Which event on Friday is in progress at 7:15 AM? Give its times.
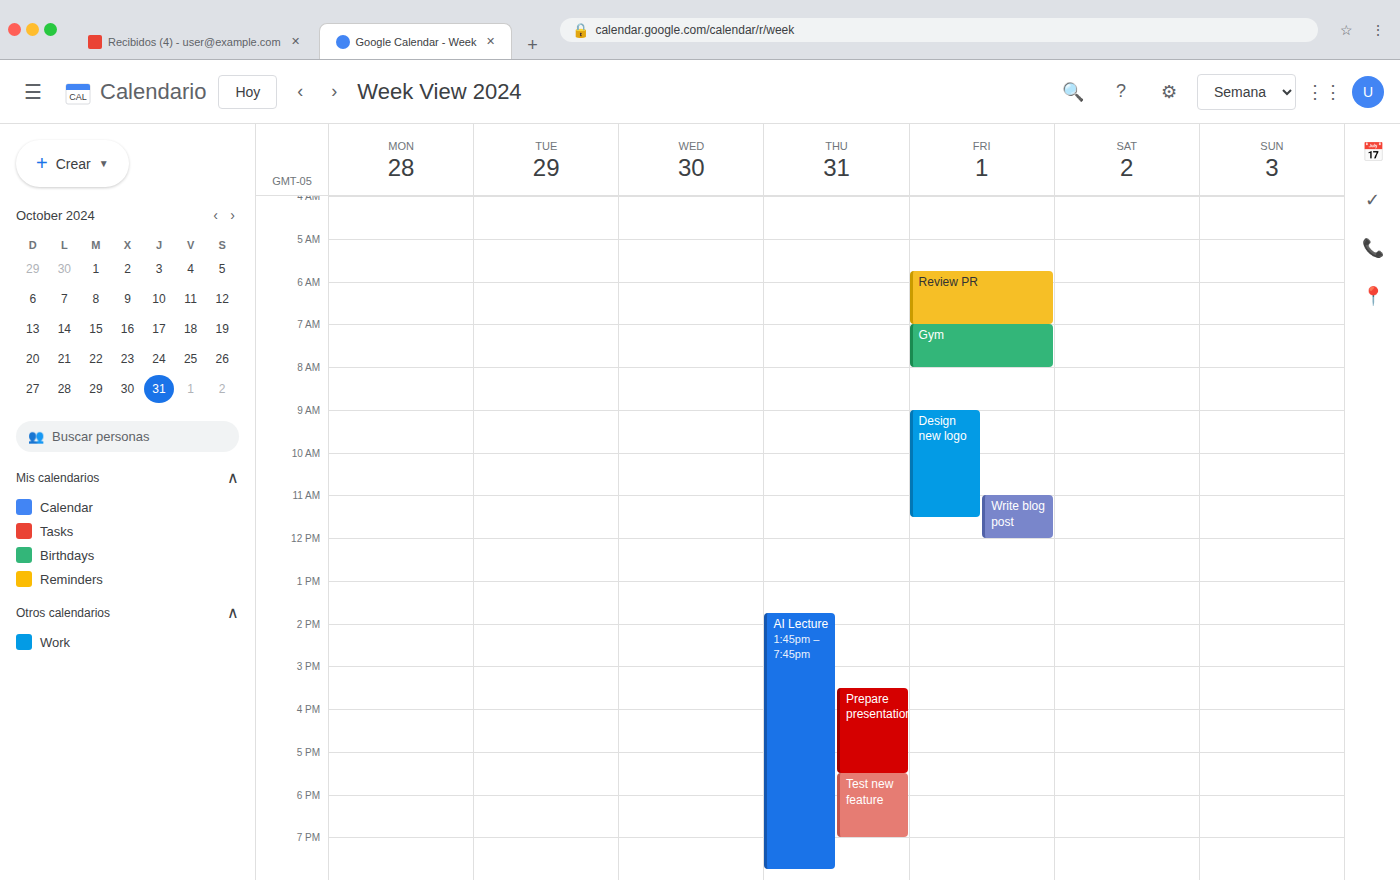
"Gym", 7:00 AM to 8:00 AM